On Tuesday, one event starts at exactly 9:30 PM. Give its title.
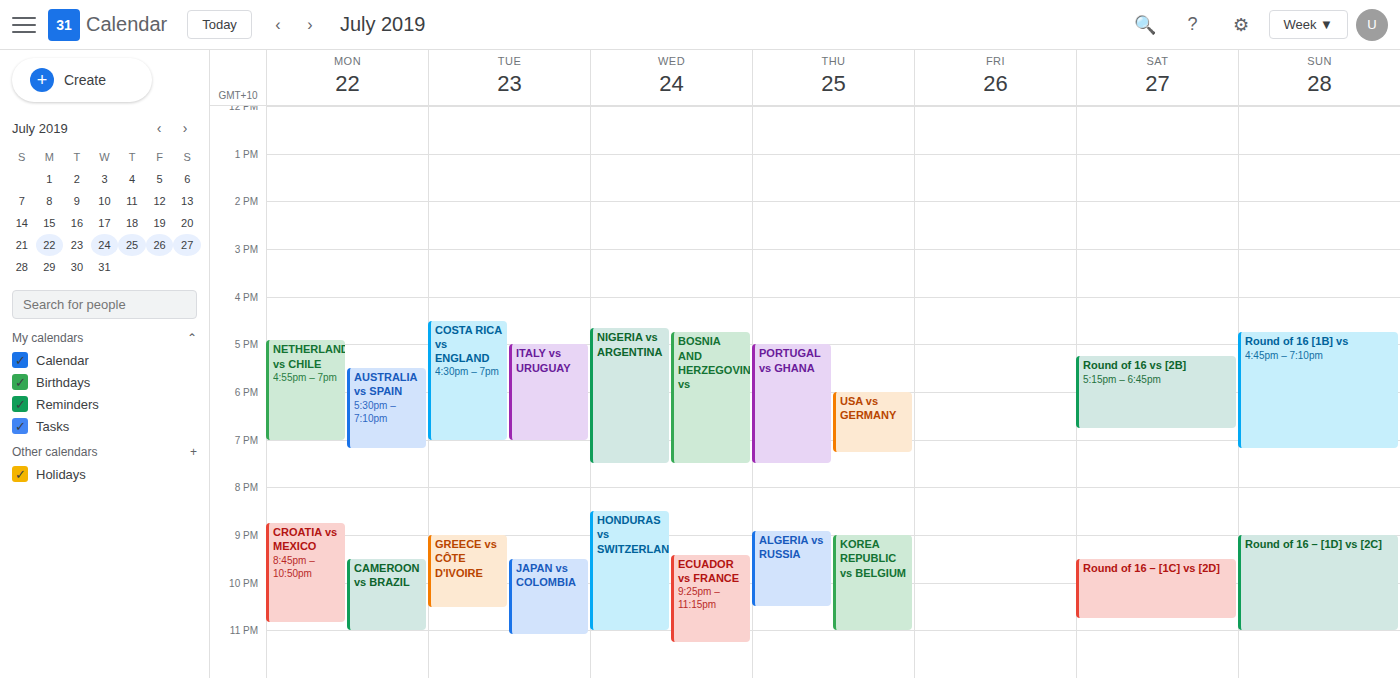
"JAPAN vs COLOMBIA"